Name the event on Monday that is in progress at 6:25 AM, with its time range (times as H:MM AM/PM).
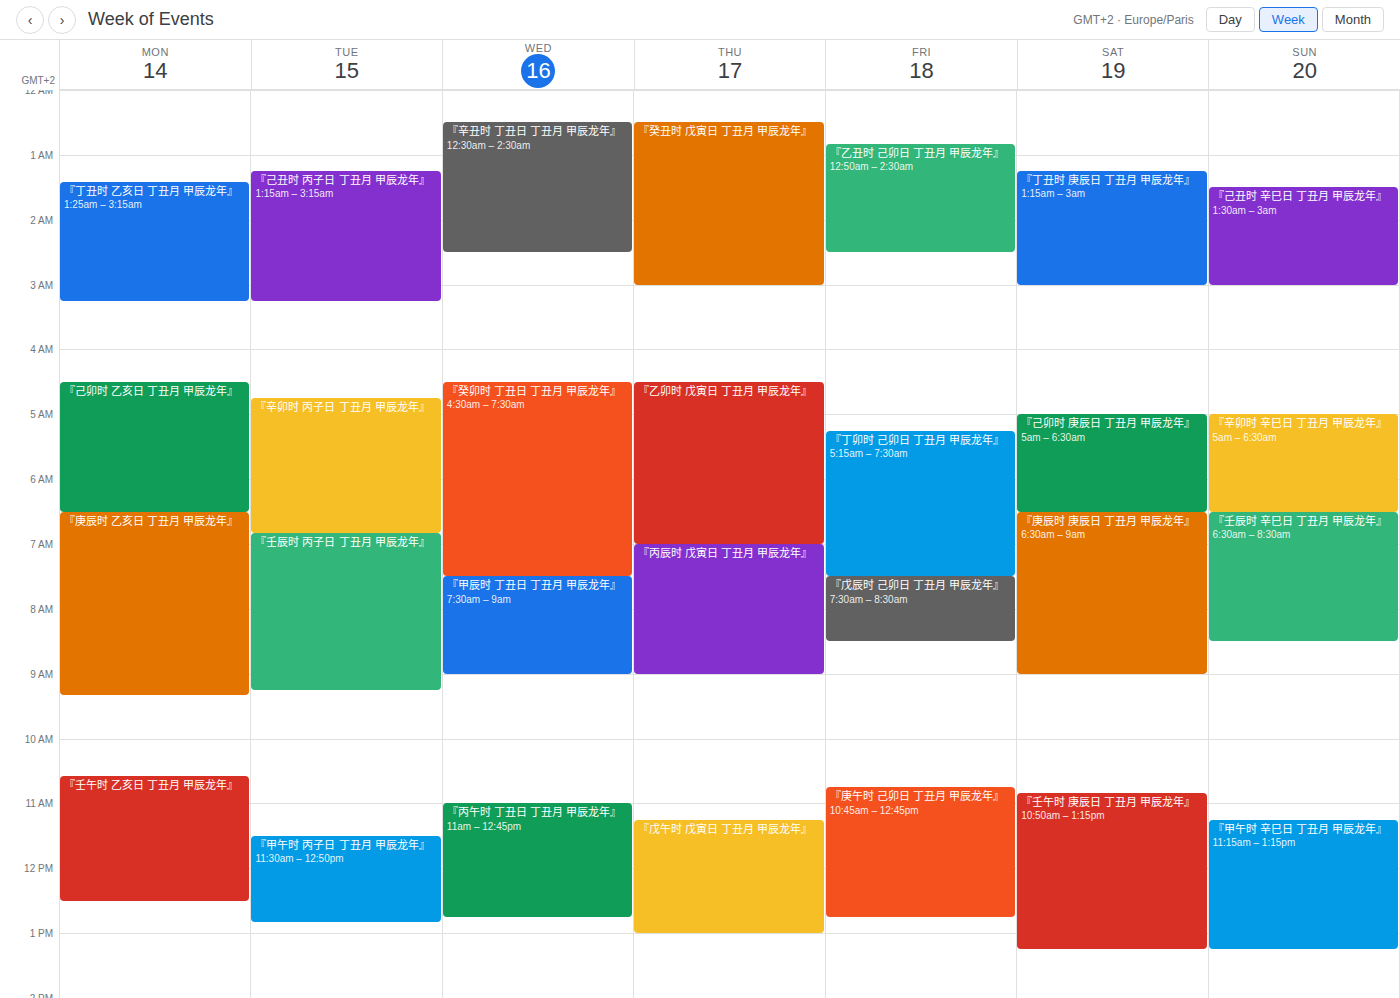
"『己卯时 乙亥日 丁丑月 甲辰龙年』", 4:30 AM to 6:30 AM